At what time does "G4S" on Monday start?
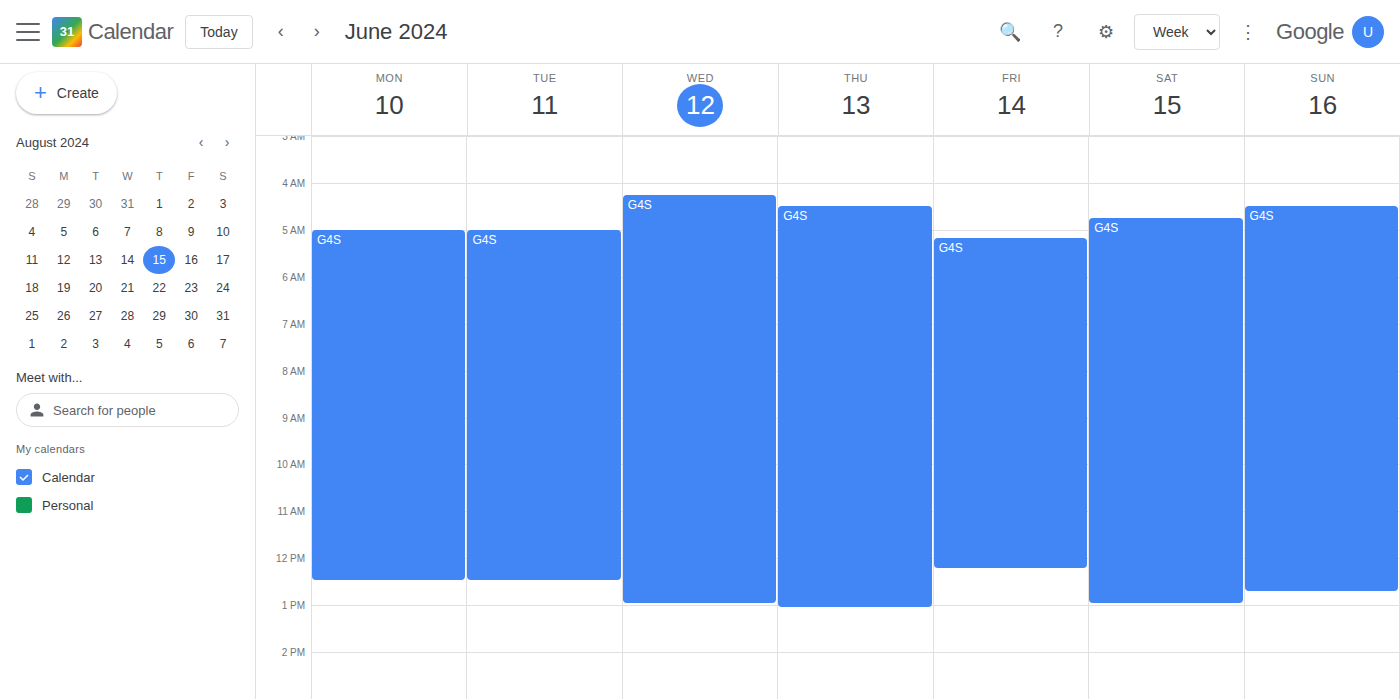
05:00